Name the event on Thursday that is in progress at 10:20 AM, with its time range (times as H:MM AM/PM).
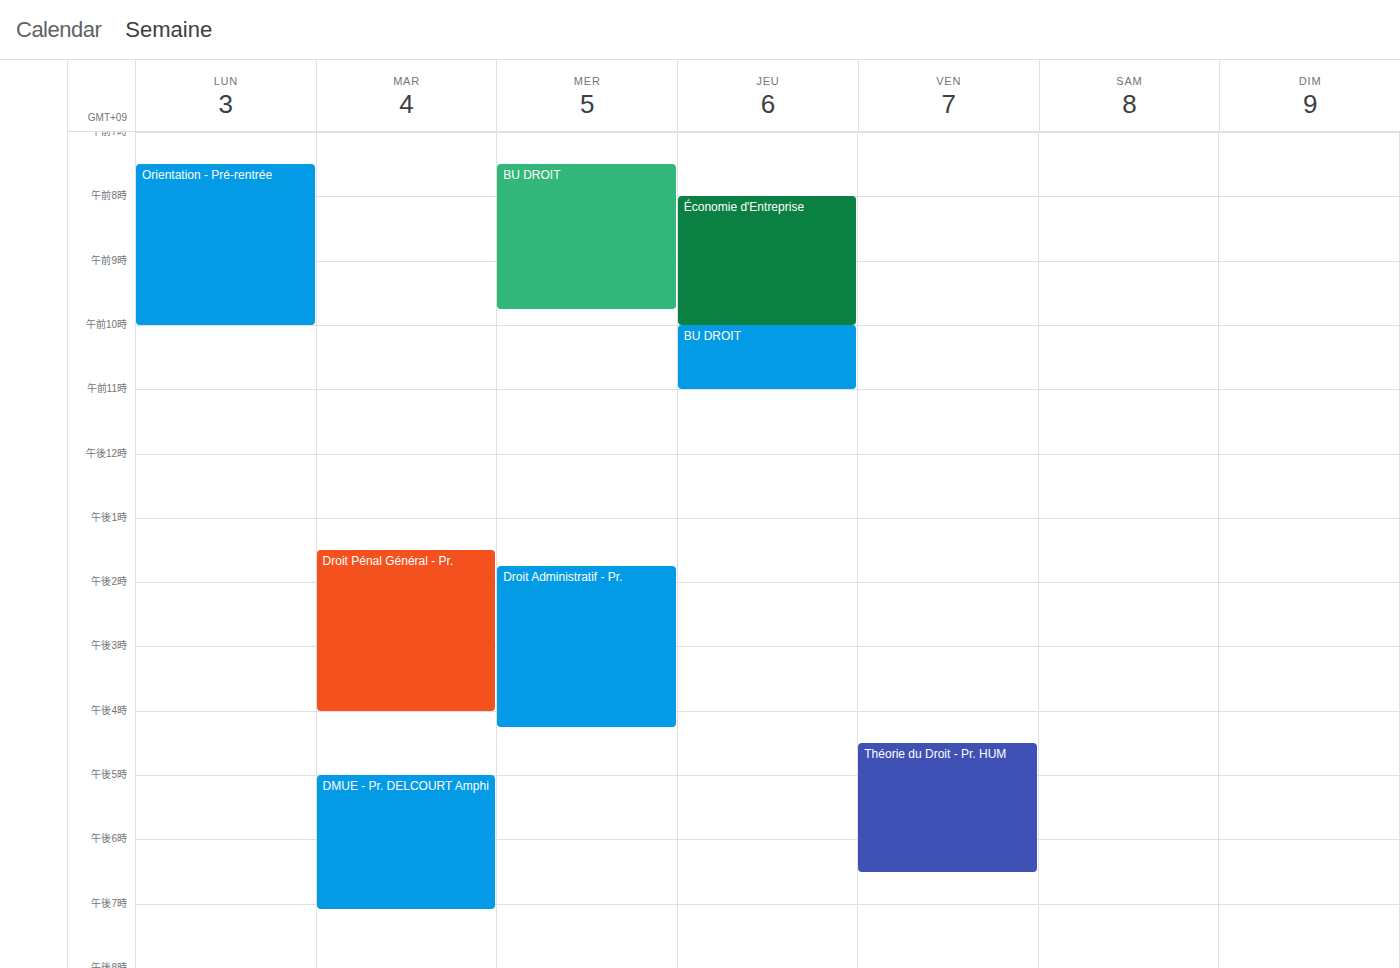
"BU DROIT", 10:00 AM to 11:00 AM